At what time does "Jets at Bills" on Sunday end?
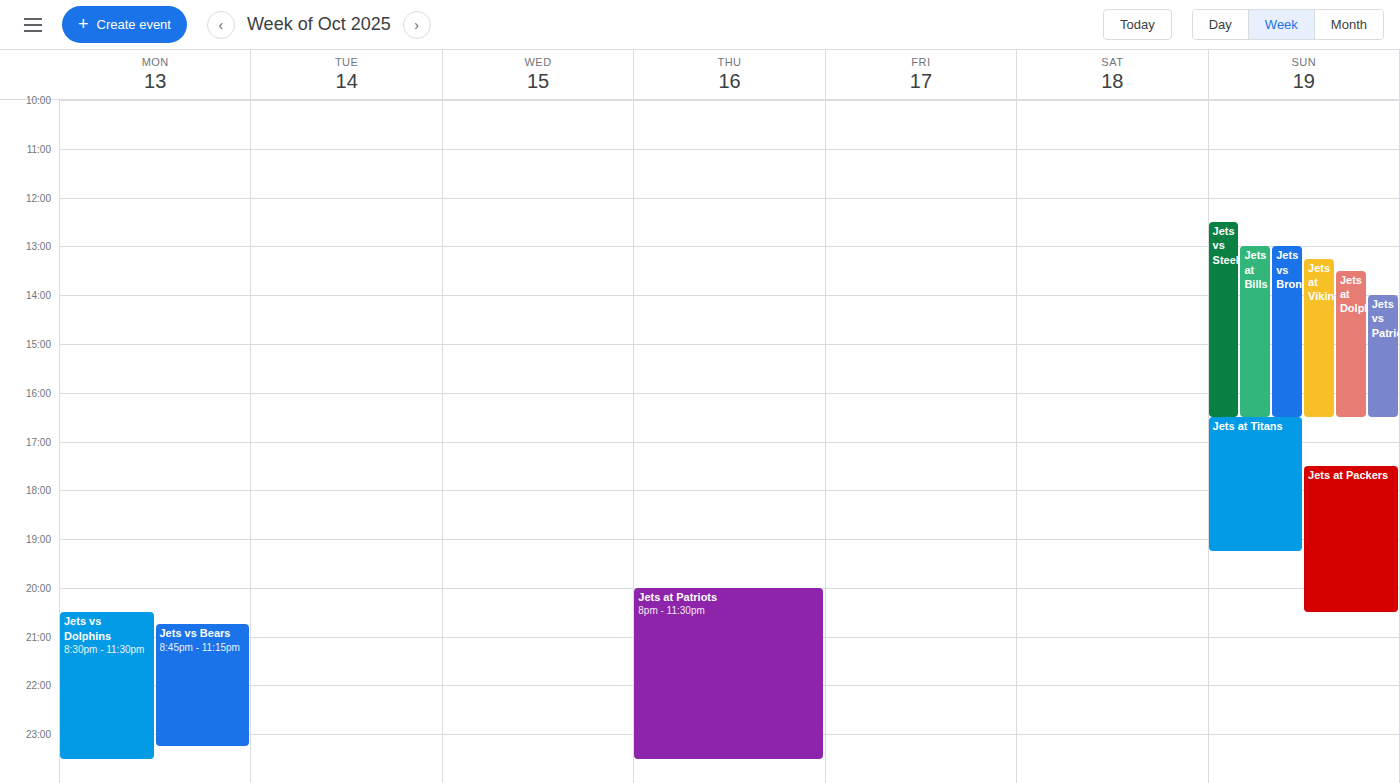
4:30 PM